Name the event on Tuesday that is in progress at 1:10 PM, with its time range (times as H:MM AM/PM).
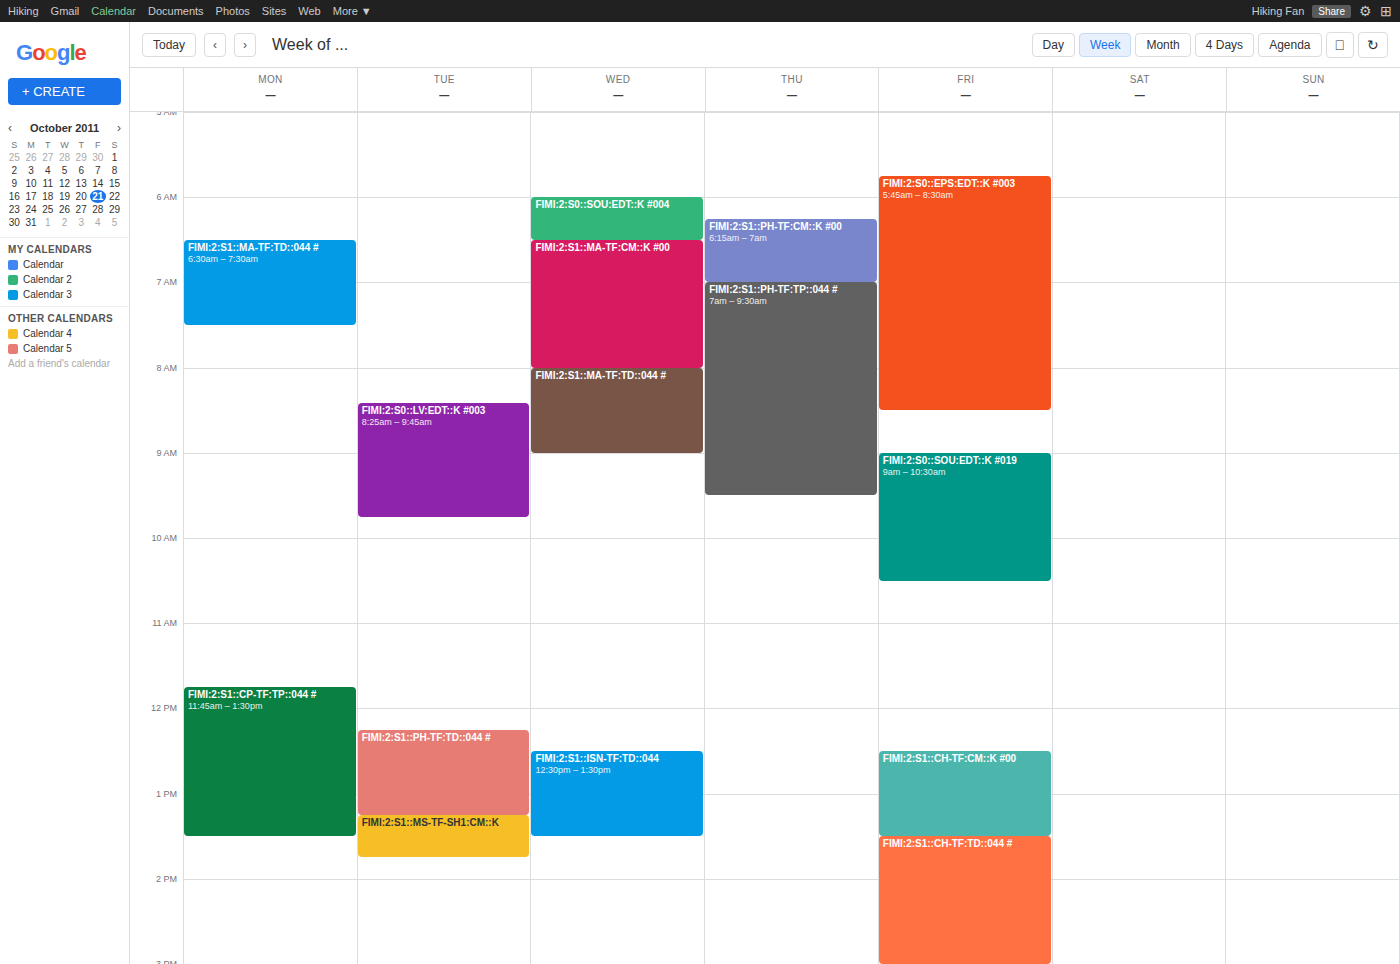
"FIMI:2:S1::PH-TF:TD::044 #", 12:15 PM to 1:15 PM